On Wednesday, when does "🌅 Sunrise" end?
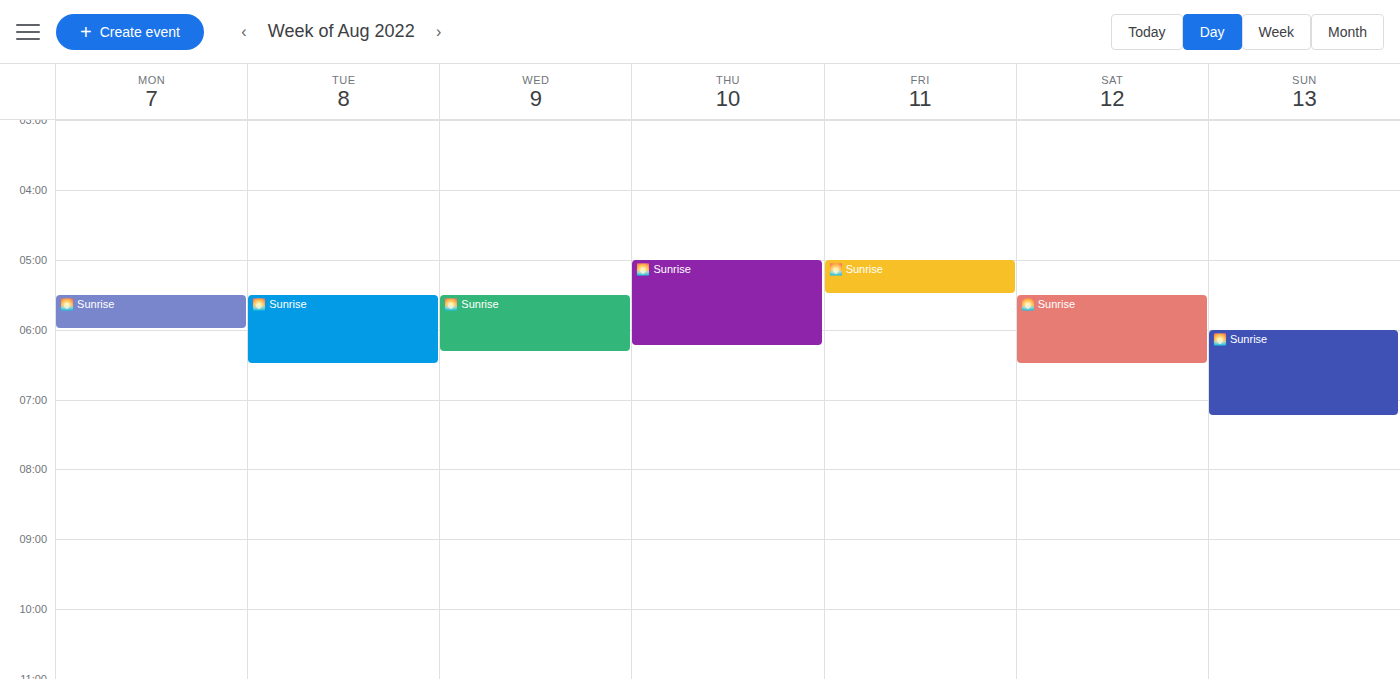
6:20 AM